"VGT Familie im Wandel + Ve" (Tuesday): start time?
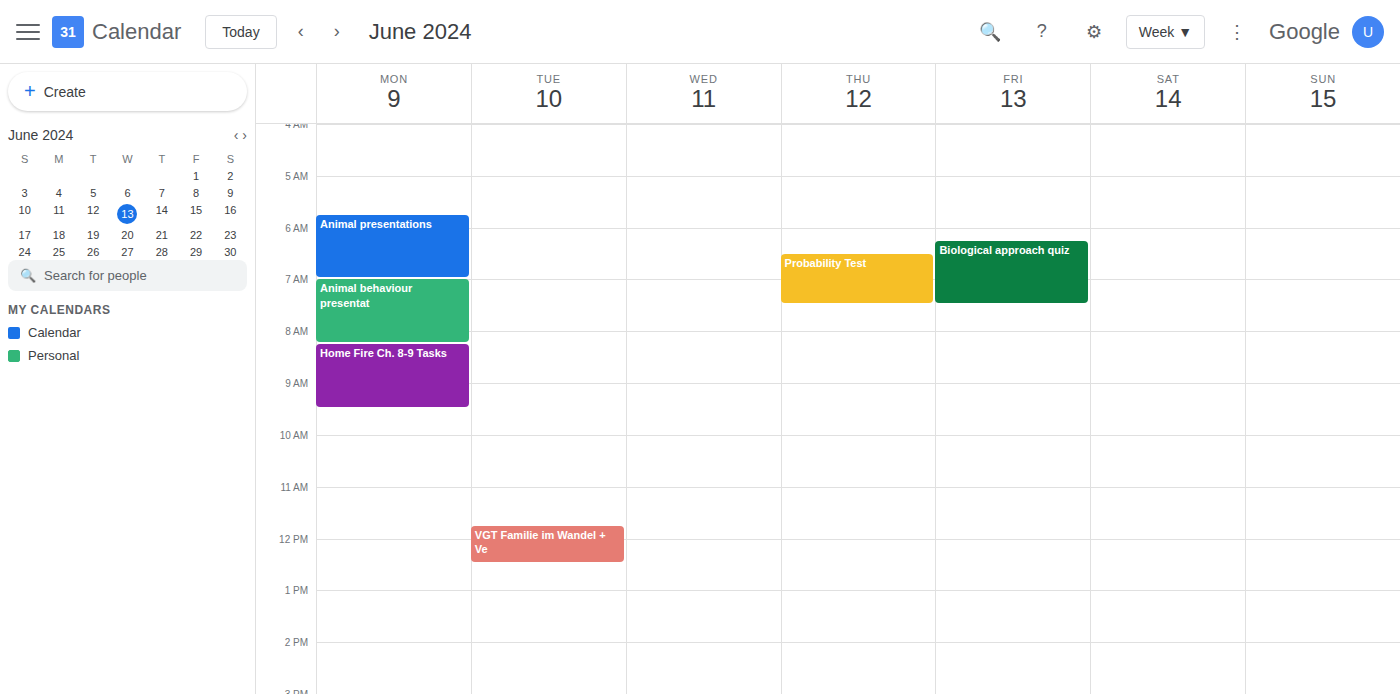
11:45 AM